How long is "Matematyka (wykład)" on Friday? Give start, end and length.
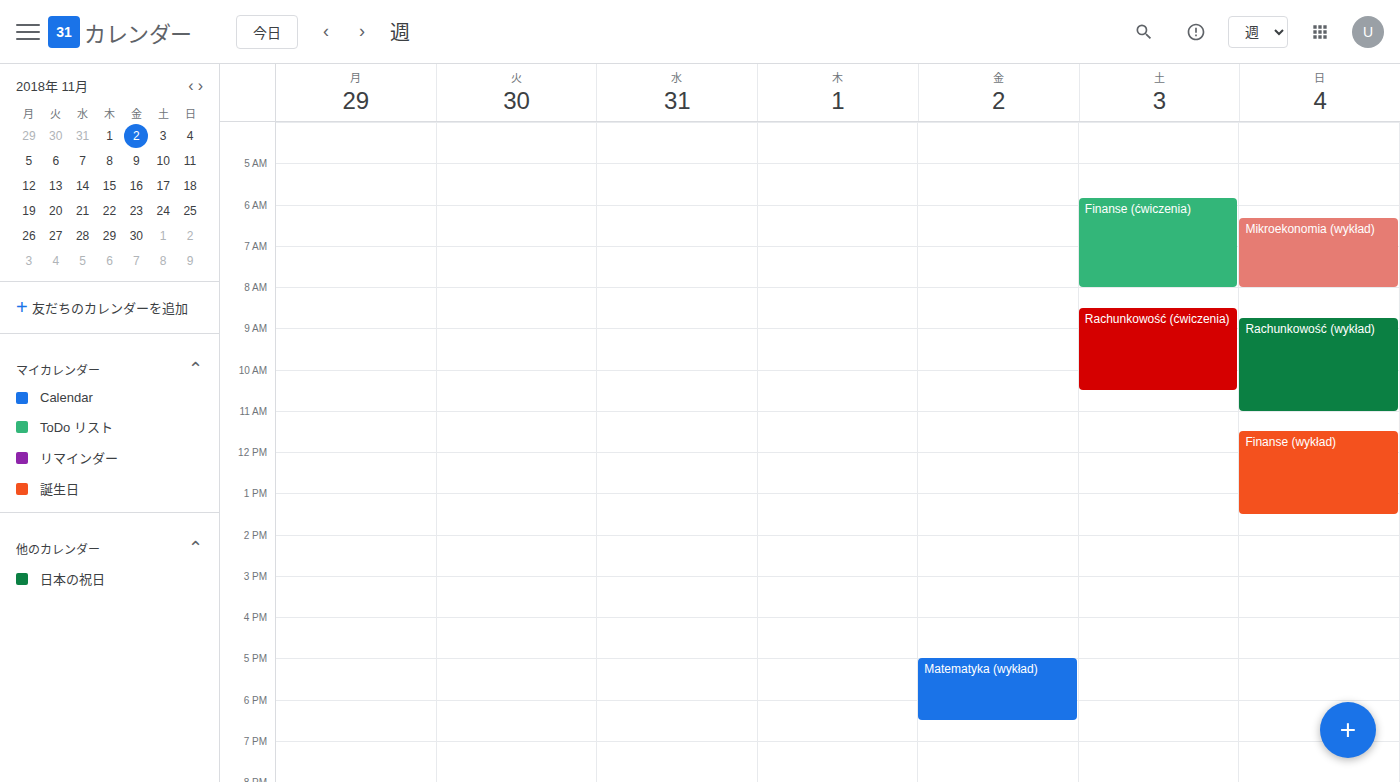
5:00 PM to 6:30 PM, 1 hour 30 minutes